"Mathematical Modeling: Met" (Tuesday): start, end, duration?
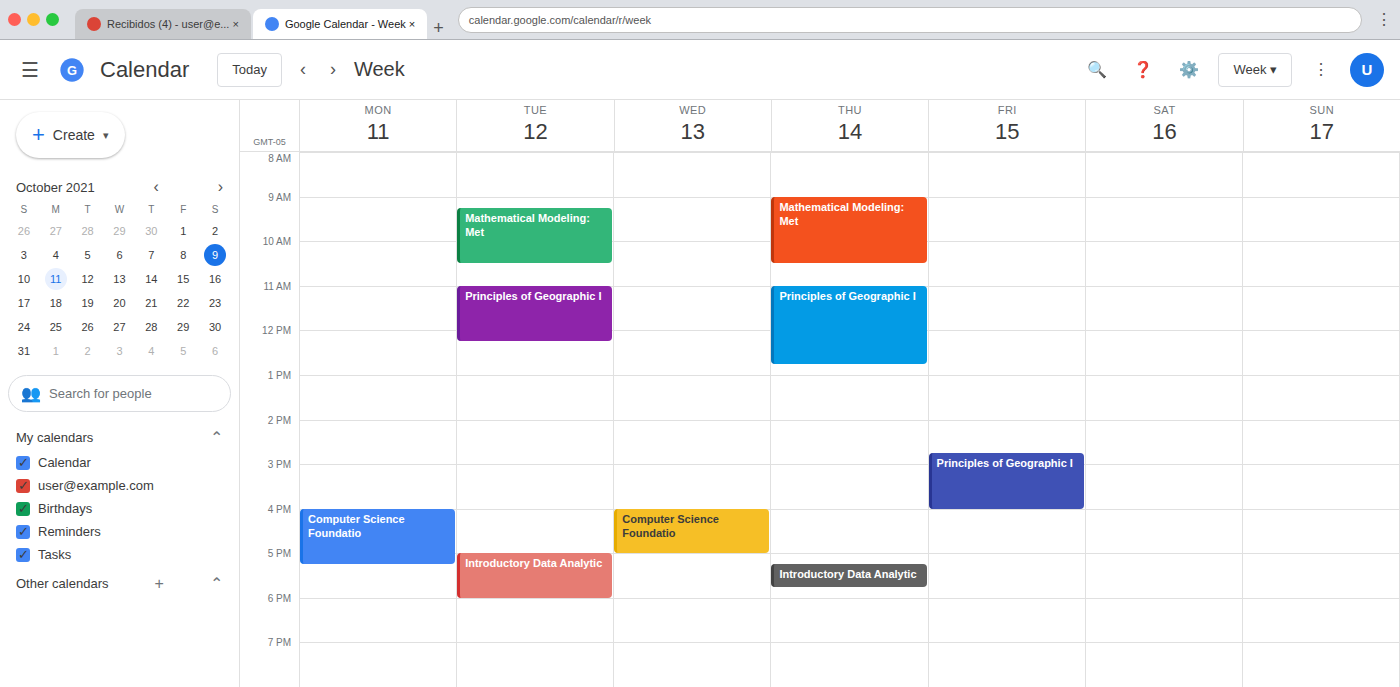
9:15 AM to 10:30 AM, 1 hour 15 minutes